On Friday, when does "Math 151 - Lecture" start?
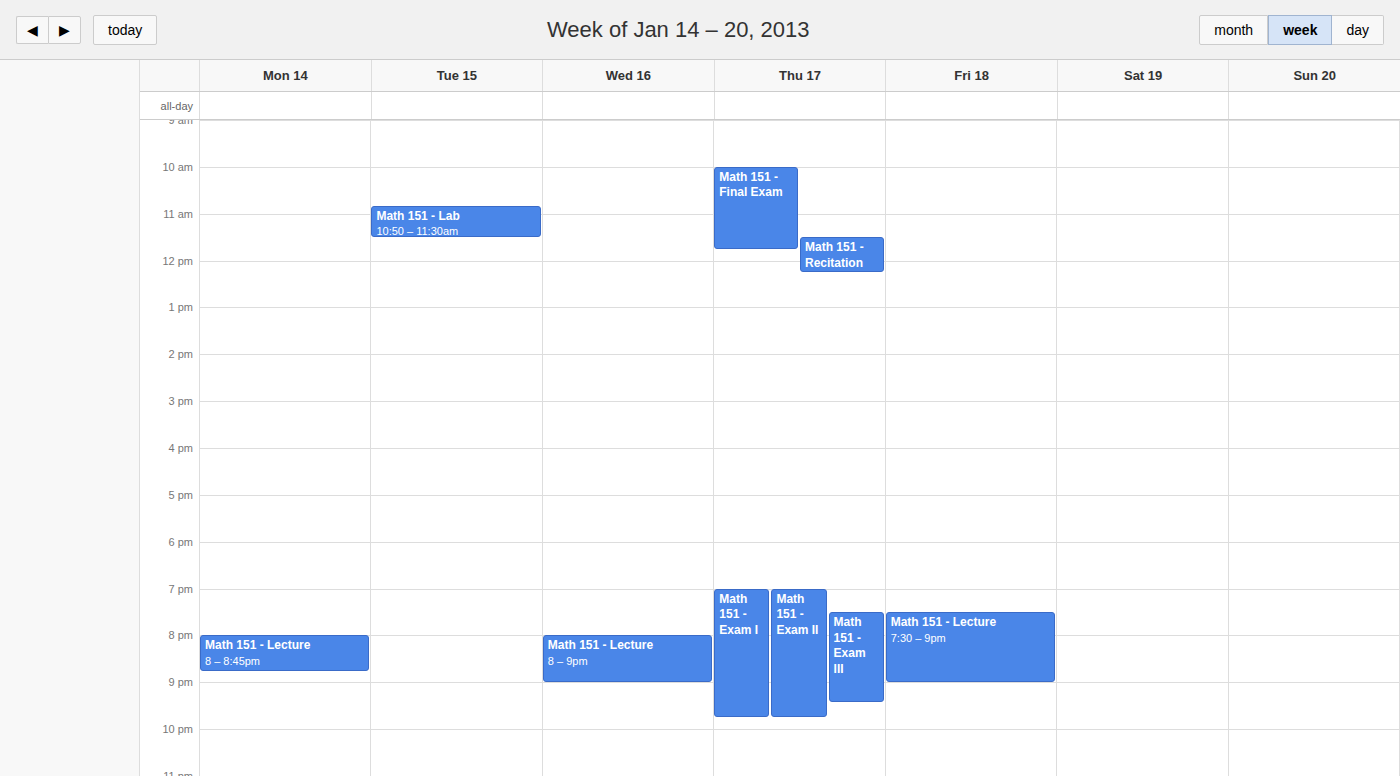
7:30 PM